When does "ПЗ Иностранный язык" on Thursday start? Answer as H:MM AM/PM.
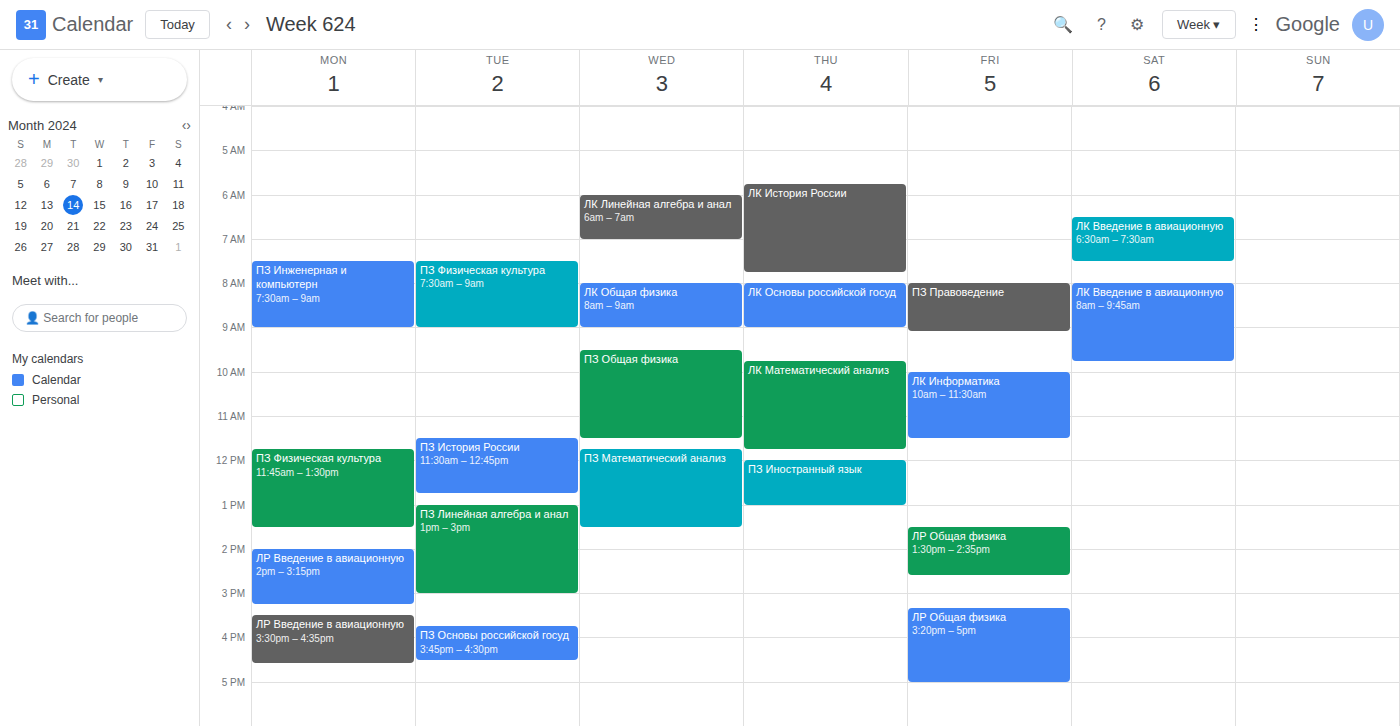
12:00 PM